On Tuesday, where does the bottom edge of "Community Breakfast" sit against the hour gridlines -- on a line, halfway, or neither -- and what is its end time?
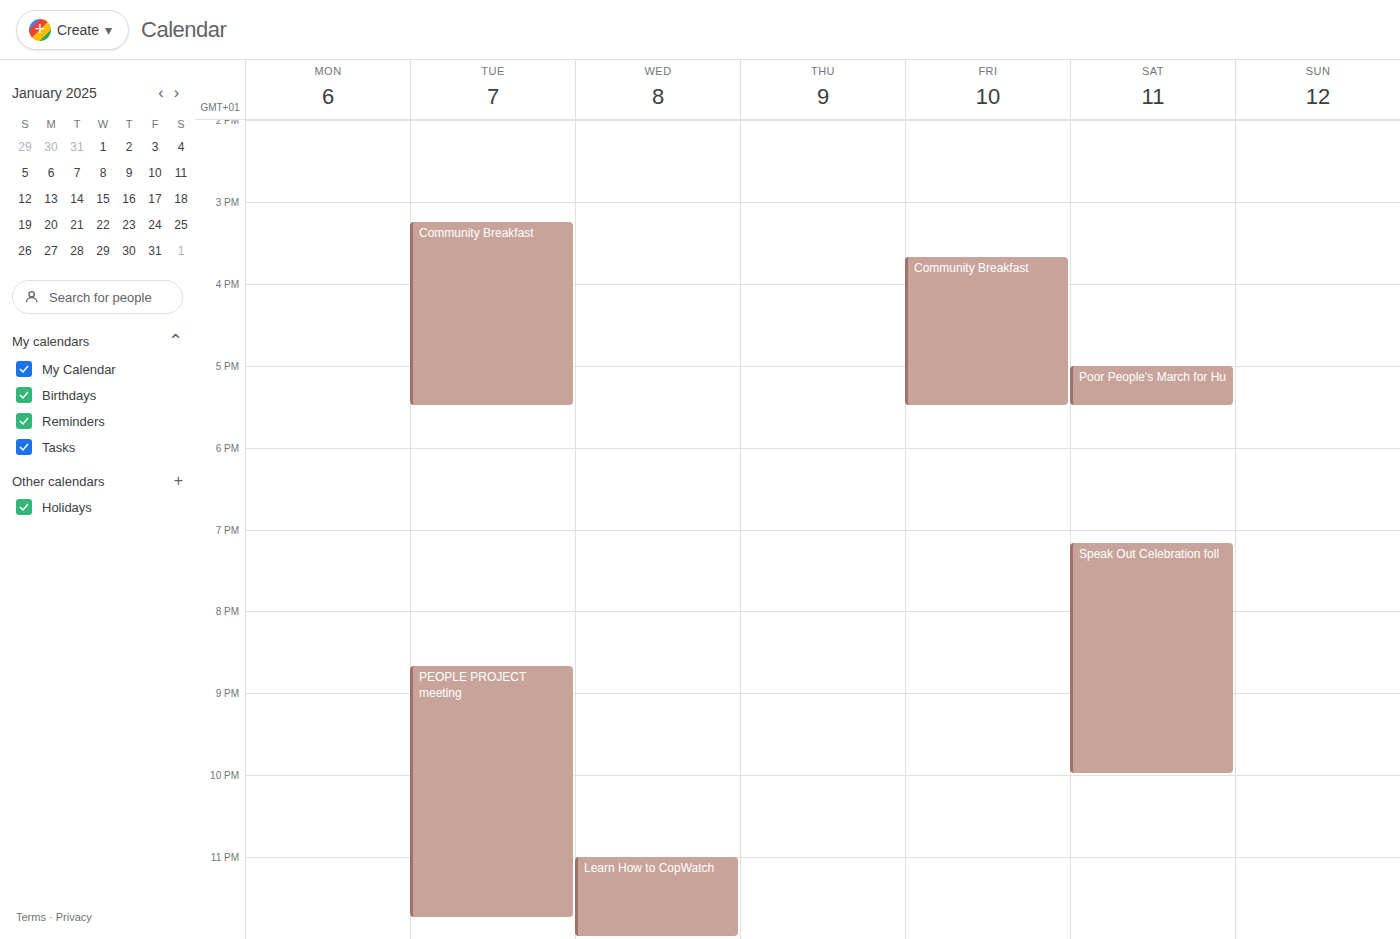
5:30 PM -- halfway between the 5 PM and 6 PM lines.